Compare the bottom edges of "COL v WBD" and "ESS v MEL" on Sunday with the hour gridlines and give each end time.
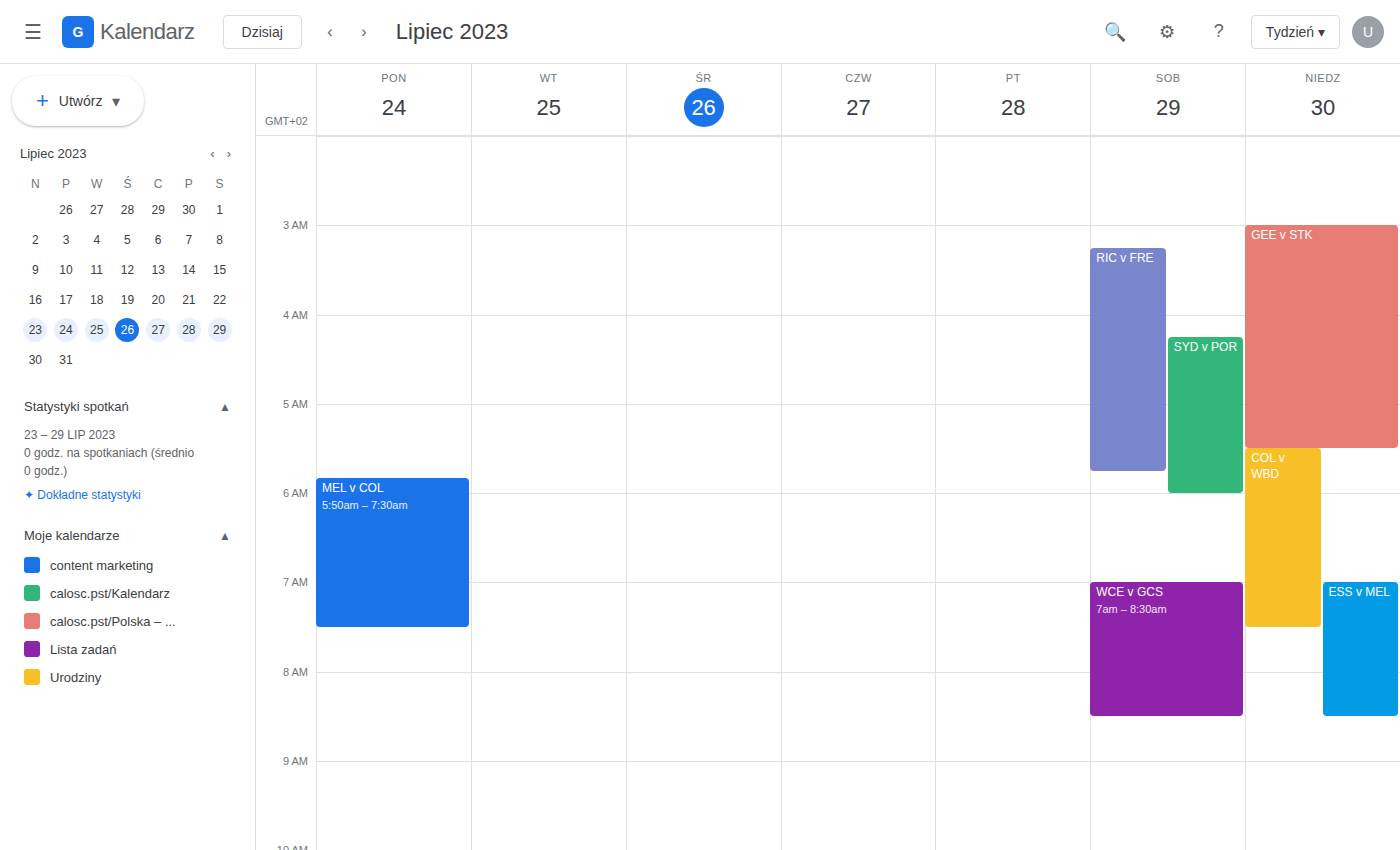
"COL v WBD": 7:30 AM, halfway between the 7 AM and 8 AM lines. "ESS v MEL": 8:30 AM, halfway between the 8 AM and 9 AM lines.